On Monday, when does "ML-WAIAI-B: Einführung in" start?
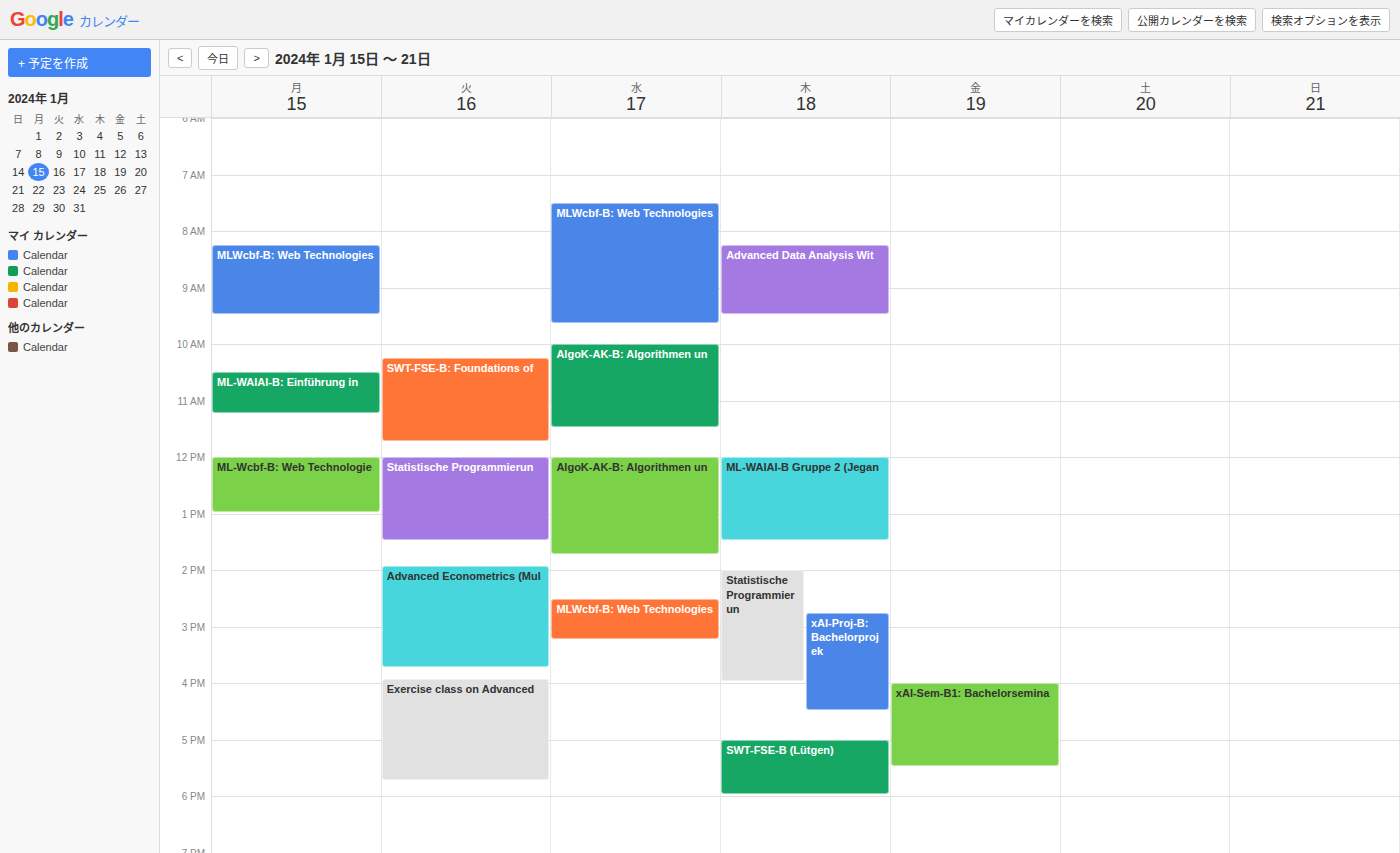
10:30 AM